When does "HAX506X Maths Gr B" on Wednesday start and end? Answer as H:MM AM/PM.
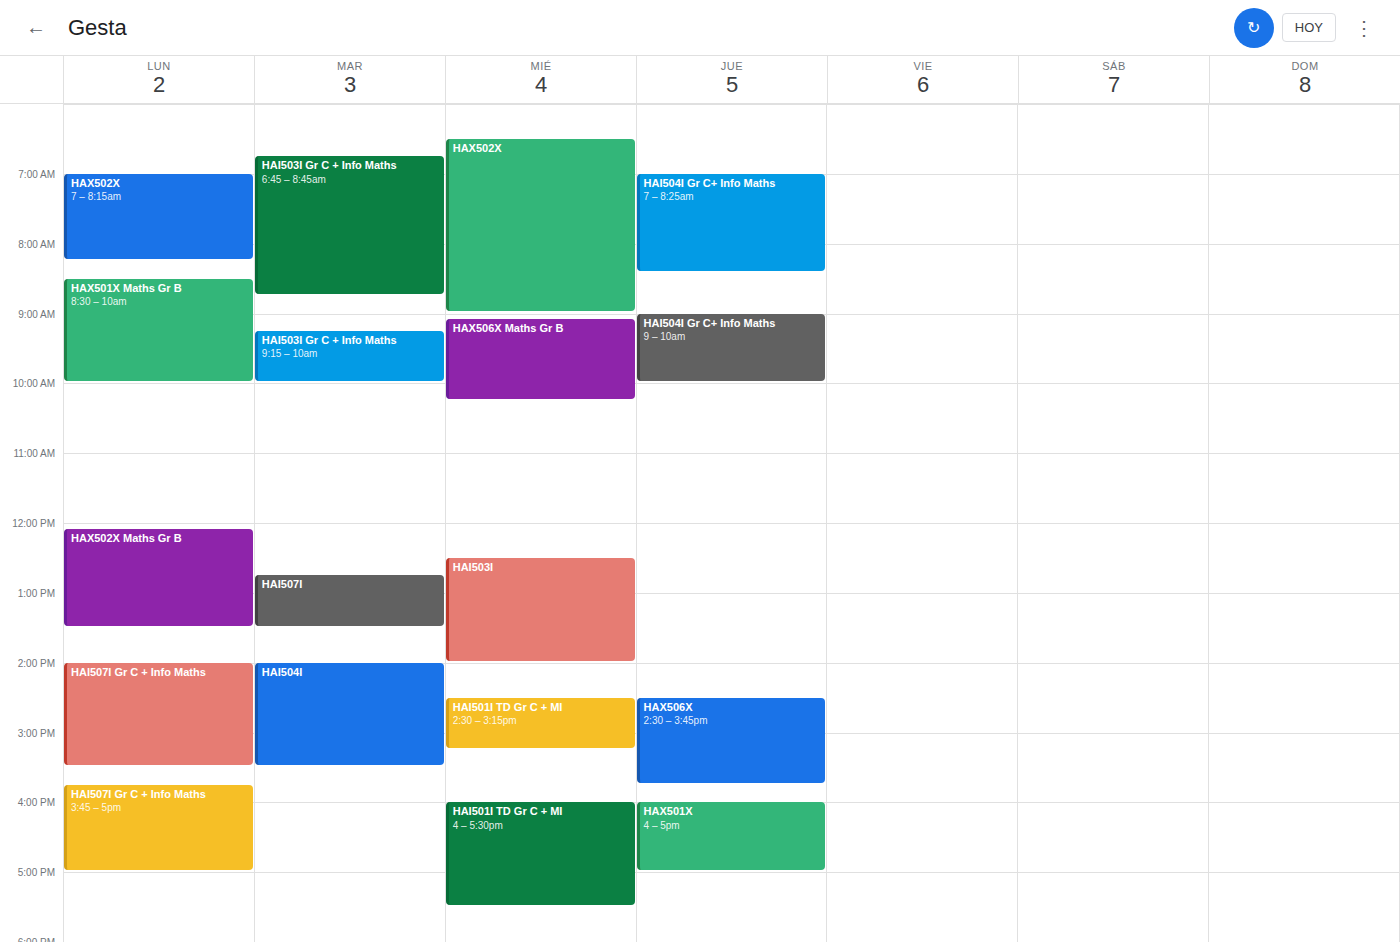
9:05 AM to 10:15 AM